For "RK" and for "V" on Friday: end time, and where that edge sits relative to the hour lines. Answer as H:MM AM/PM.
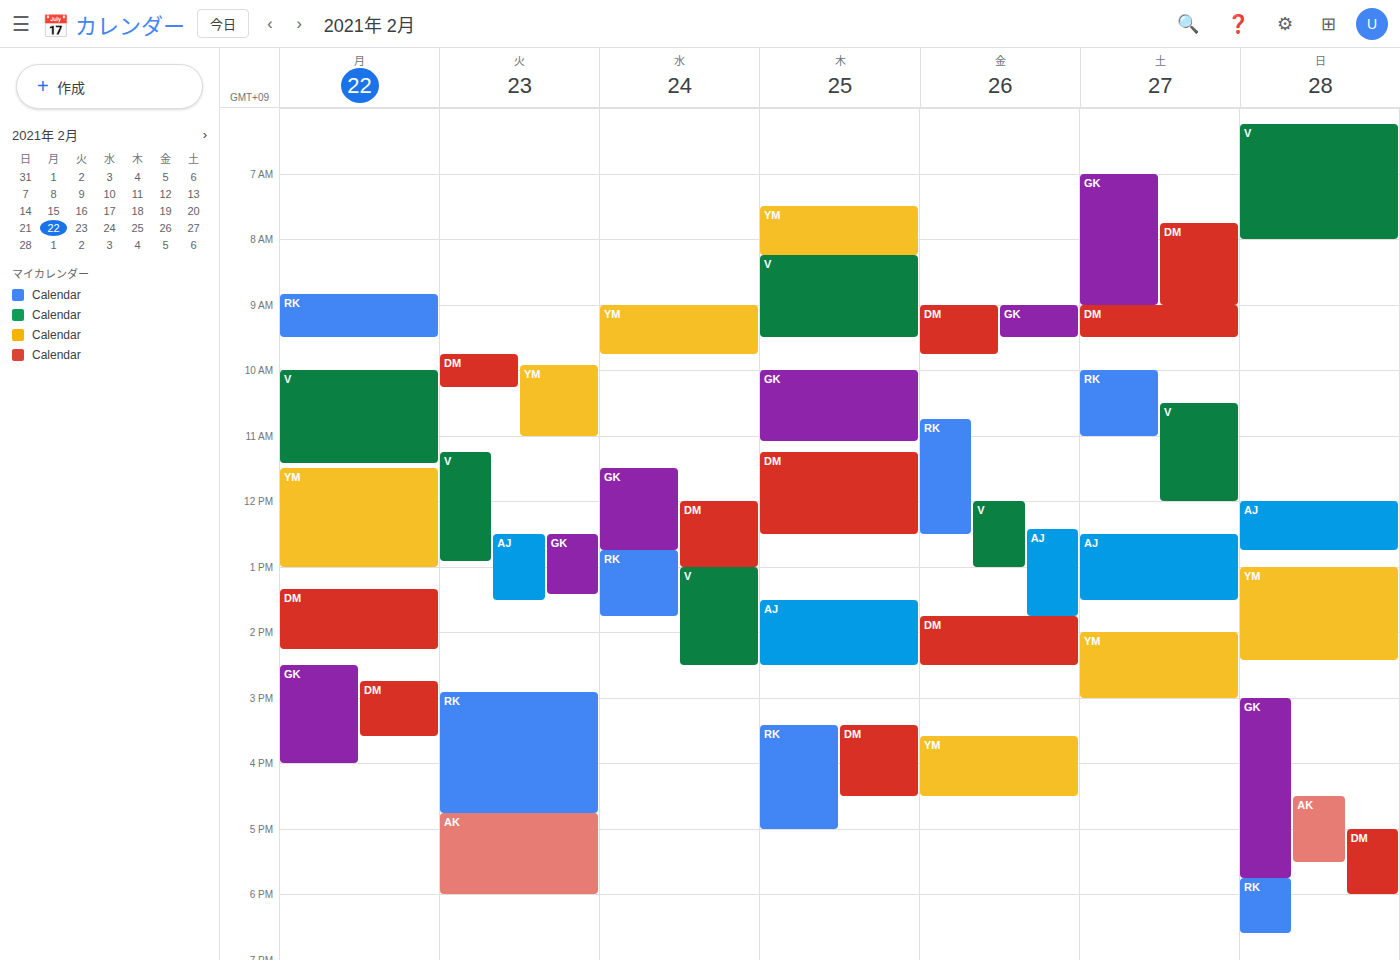
"RK": 12:30 PM, halfway between the 12 PM and 1 PM lines. "V": 1:00 PM, exactly on the 1 PM line.